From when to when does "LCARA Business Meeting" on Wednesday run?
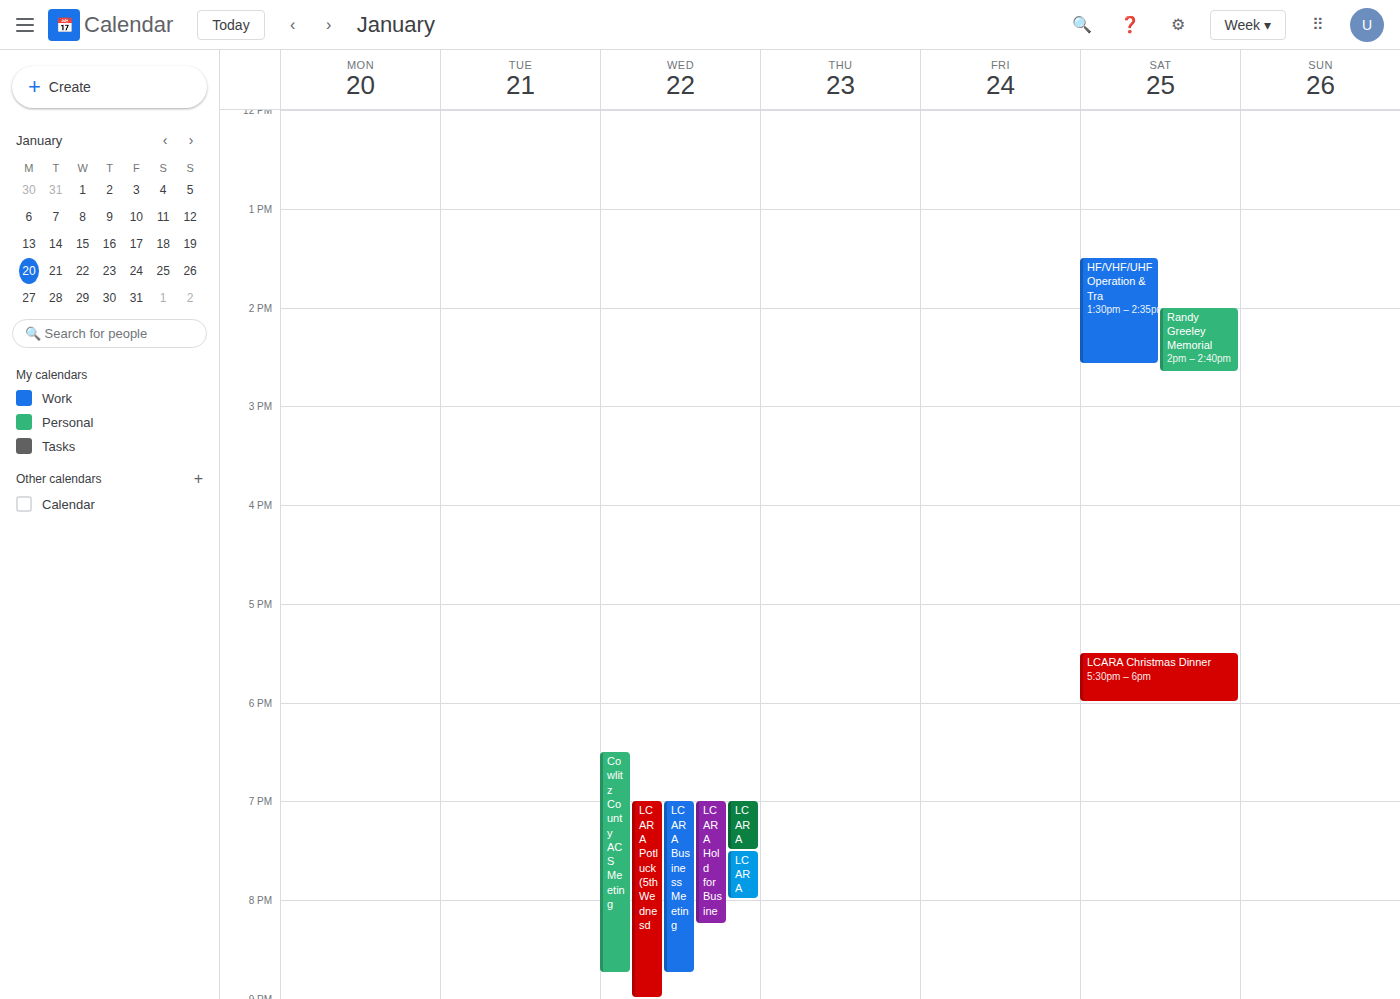
7:00 PM to 8:45 PM